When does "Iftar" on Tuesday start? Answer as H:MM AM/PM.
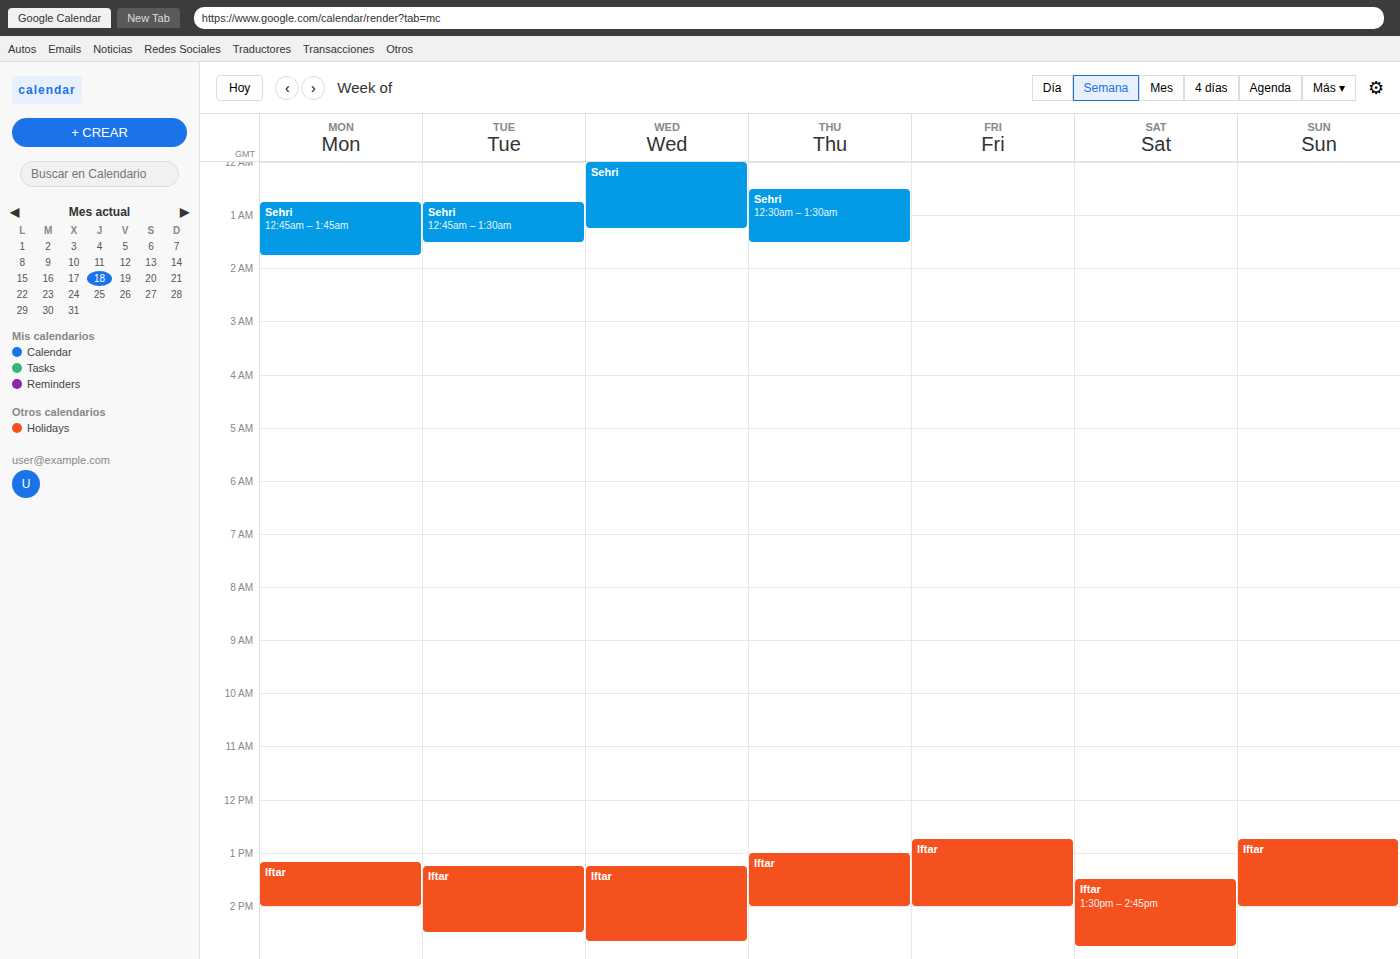
1:15 PM